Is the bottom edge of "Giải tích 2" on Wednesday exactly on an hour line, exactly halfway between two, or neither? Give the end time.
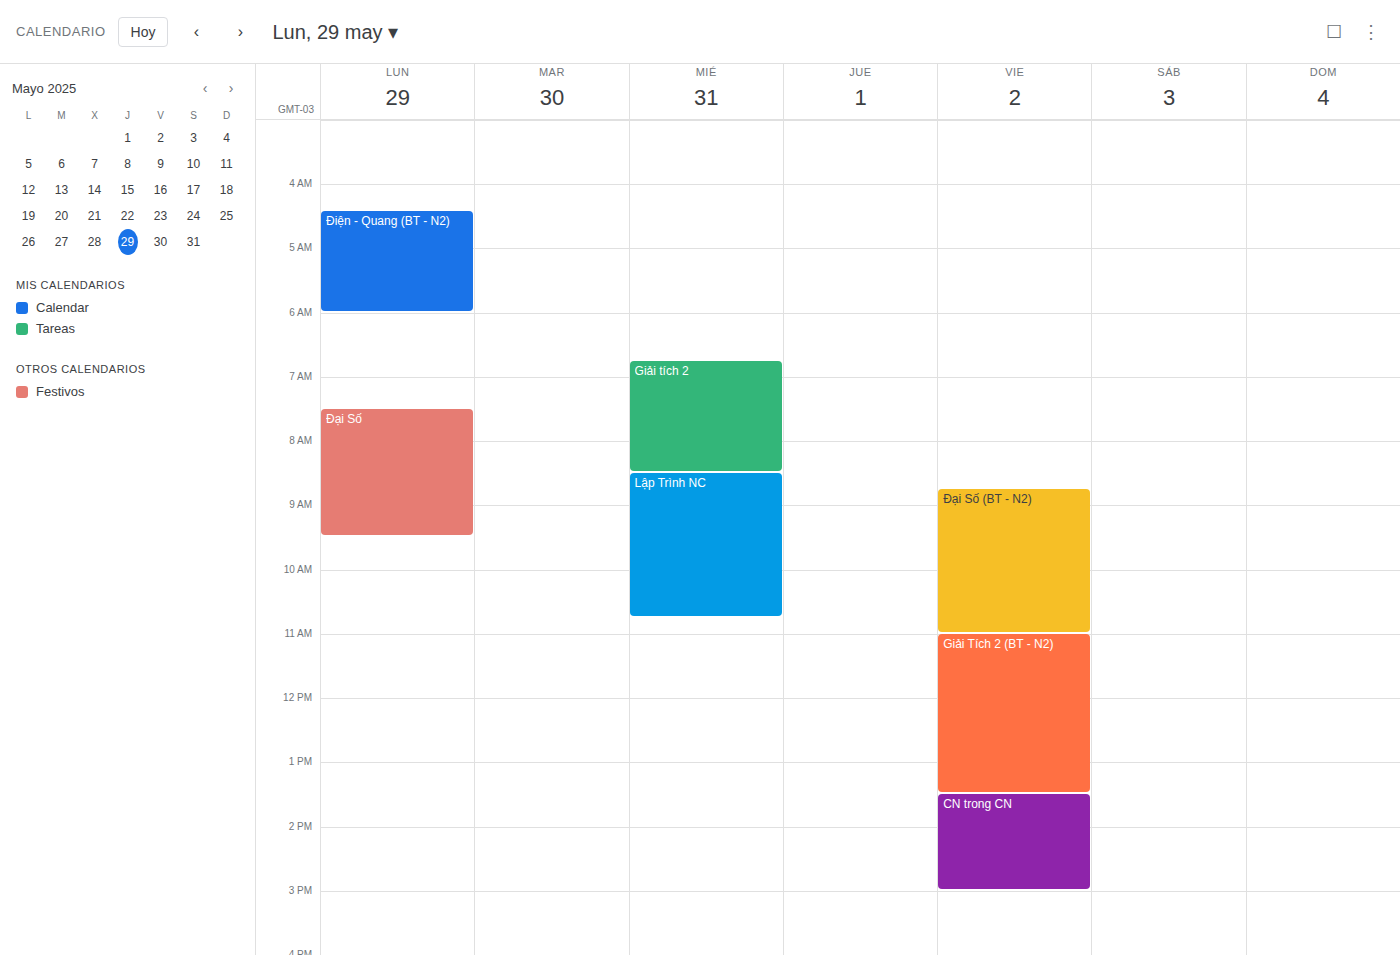
8:30 AM -- halfway between the 8 AM and 9 AM lines.